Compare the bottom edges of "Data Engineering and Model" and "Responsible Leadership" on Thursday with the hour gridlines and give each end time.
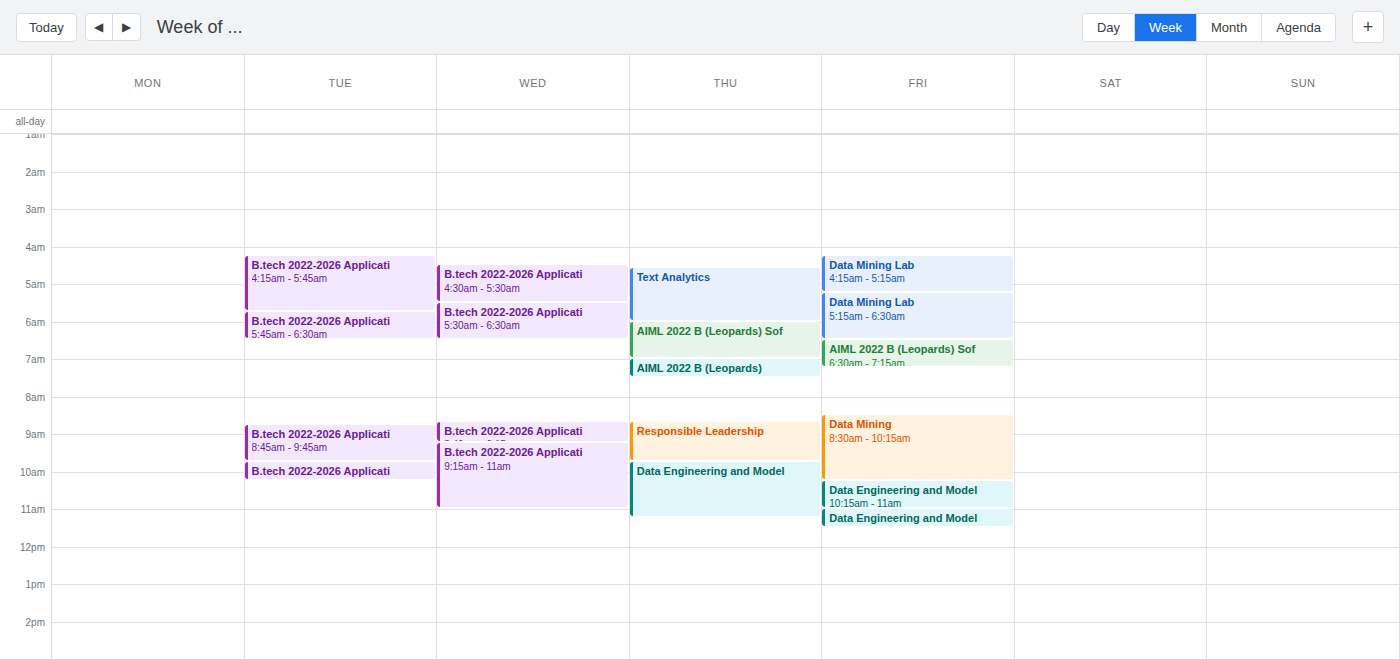
"Data Engineering and Model": 11:15 AM, neither: a quarter of the way from the 11 AM line to the 12 PM line. "Responsible Leadership": 9:45 AM, neither: three quarters of the way from the 9 AM line to the 10 AM line.